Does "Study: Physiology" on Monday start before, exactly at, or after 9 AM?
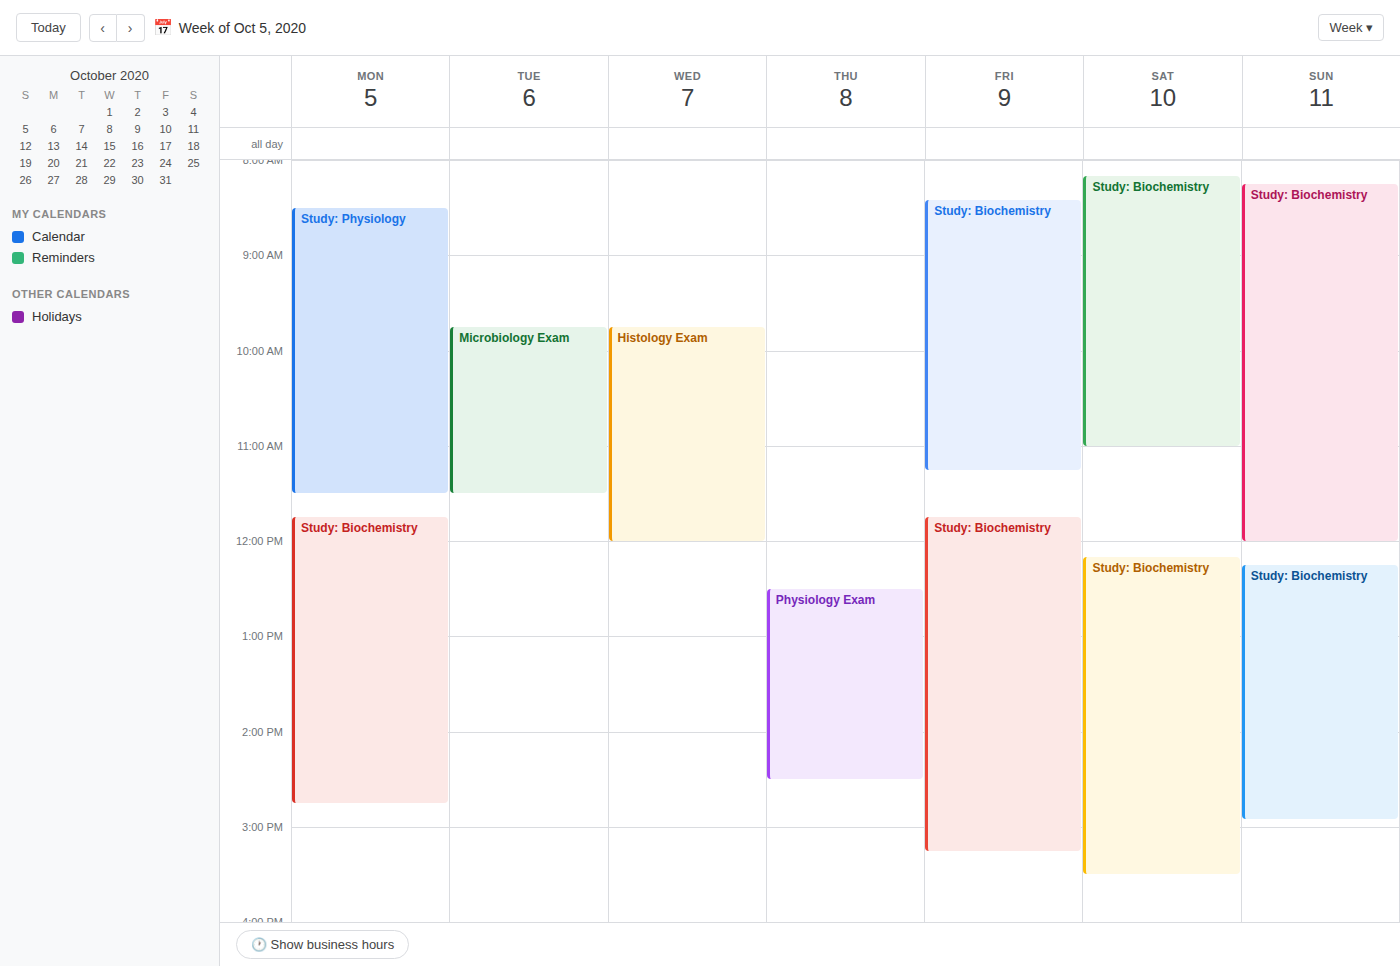
8:30 AM -- before 9 AM, 30 minutes above the 9 AM line.